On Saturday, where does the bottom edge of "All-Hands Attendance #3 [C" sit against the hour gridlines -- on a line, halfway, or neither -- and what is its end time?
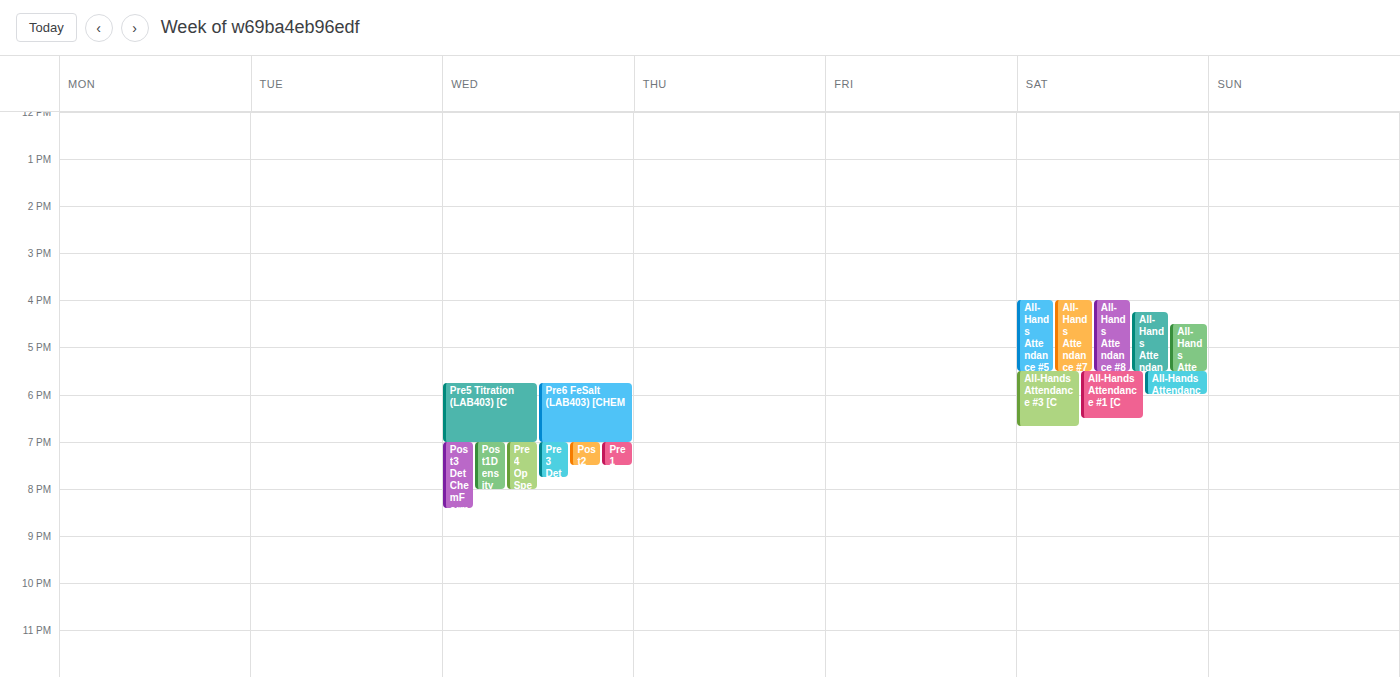
6:40 PM -- neither: 40 minutes below the 6 PM line and 20 minutes above the 7 PM line.